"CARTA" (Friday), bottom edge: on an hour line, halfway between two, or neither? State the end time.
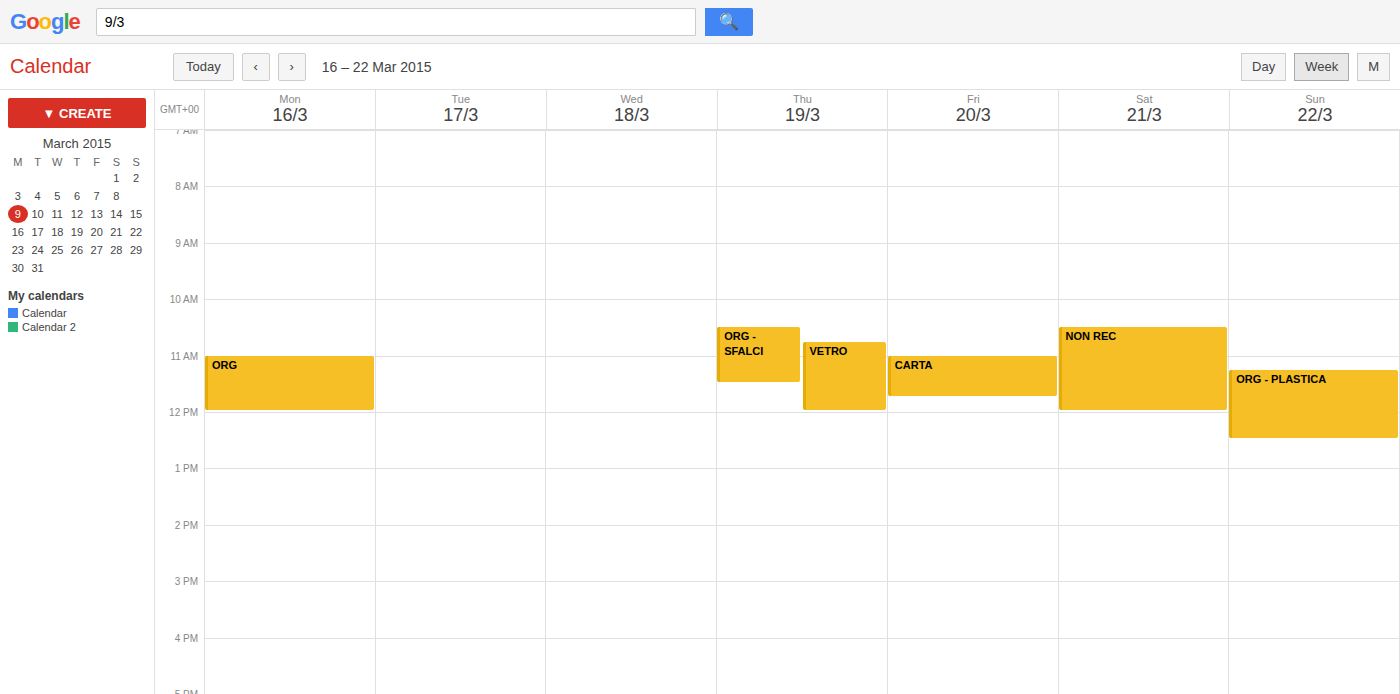
11:45 AM -- neither: three quarters of the way from the 11 AM line to the 12 PM line.